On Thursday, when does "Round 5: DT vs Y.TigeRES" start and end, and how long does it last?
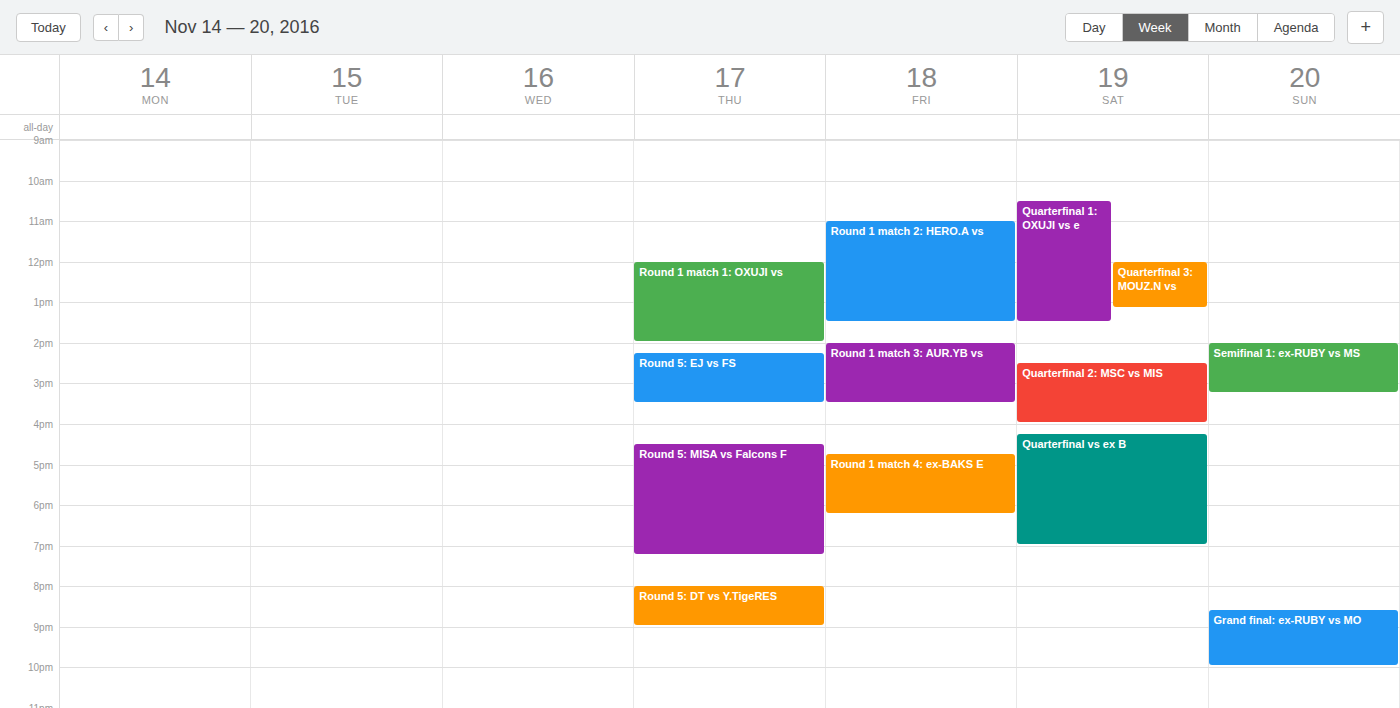
8:00 PM to 9:00 PM, 1 hour